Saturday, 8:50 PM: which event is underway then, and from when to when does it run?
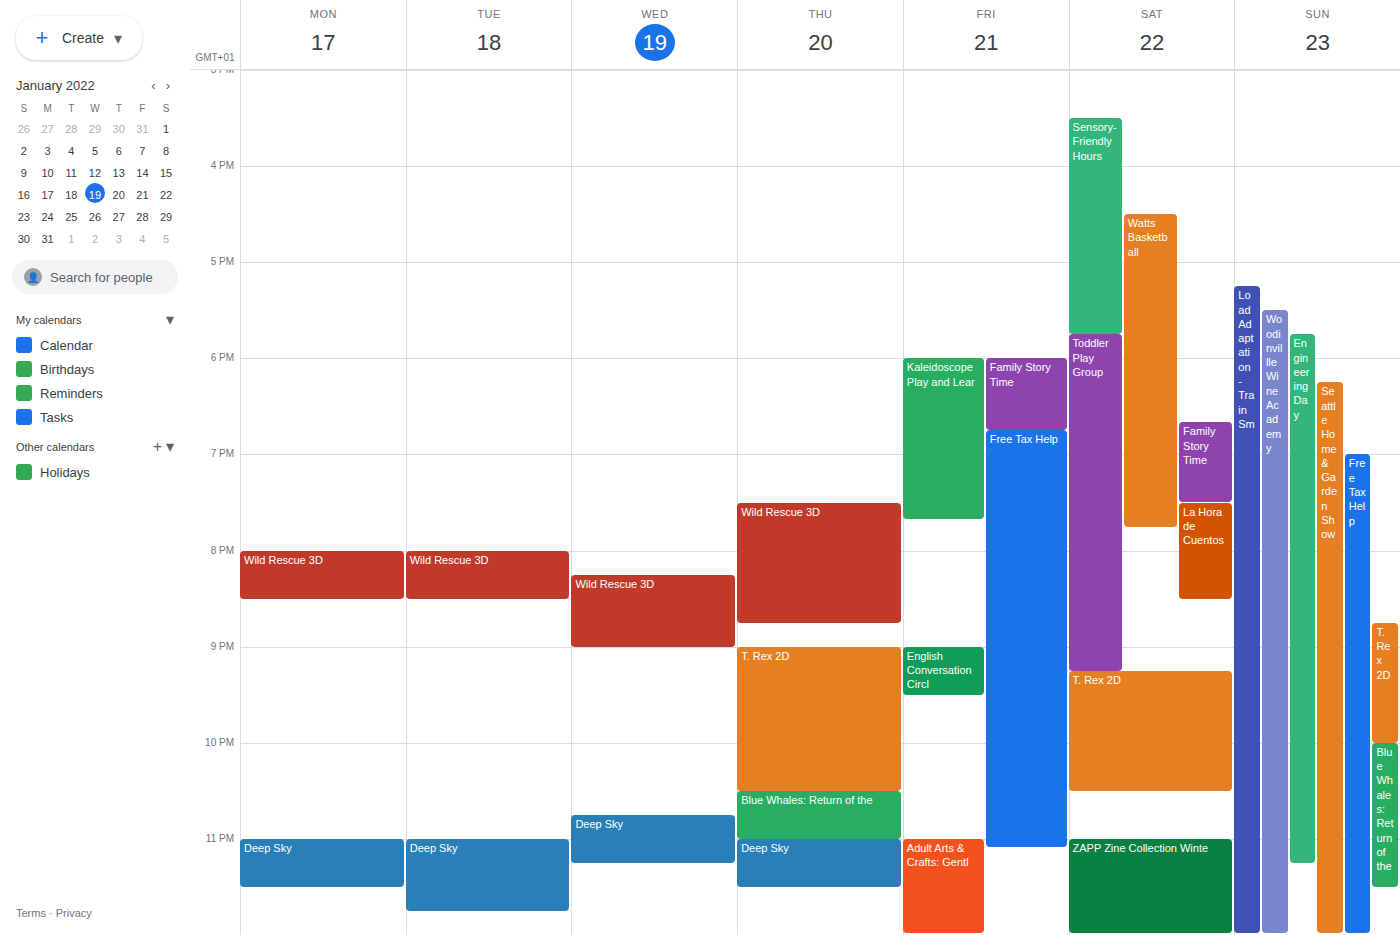
"Toddler Play Group", 5:45 PM to 9:15 PM